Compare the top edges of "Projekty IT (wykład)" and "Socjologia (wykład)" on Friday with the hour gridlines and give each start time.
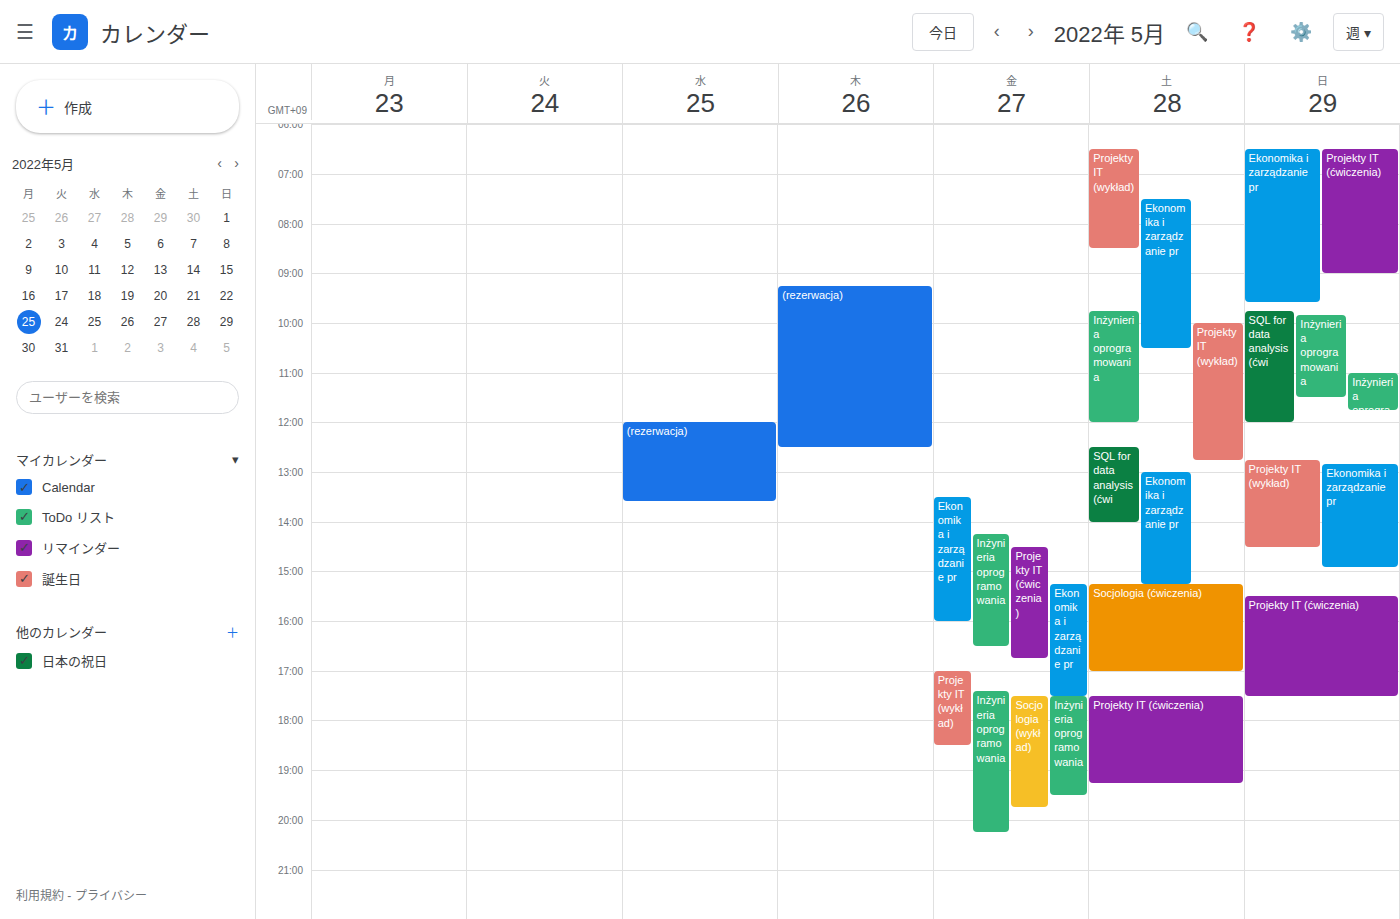
"Projekty IT (wykład)": 5:00 PM, exactly on the 5 PM line. "Socjologia (wykład)": 5:30 PM, halfway between the 5 PM and 6 PM lines.